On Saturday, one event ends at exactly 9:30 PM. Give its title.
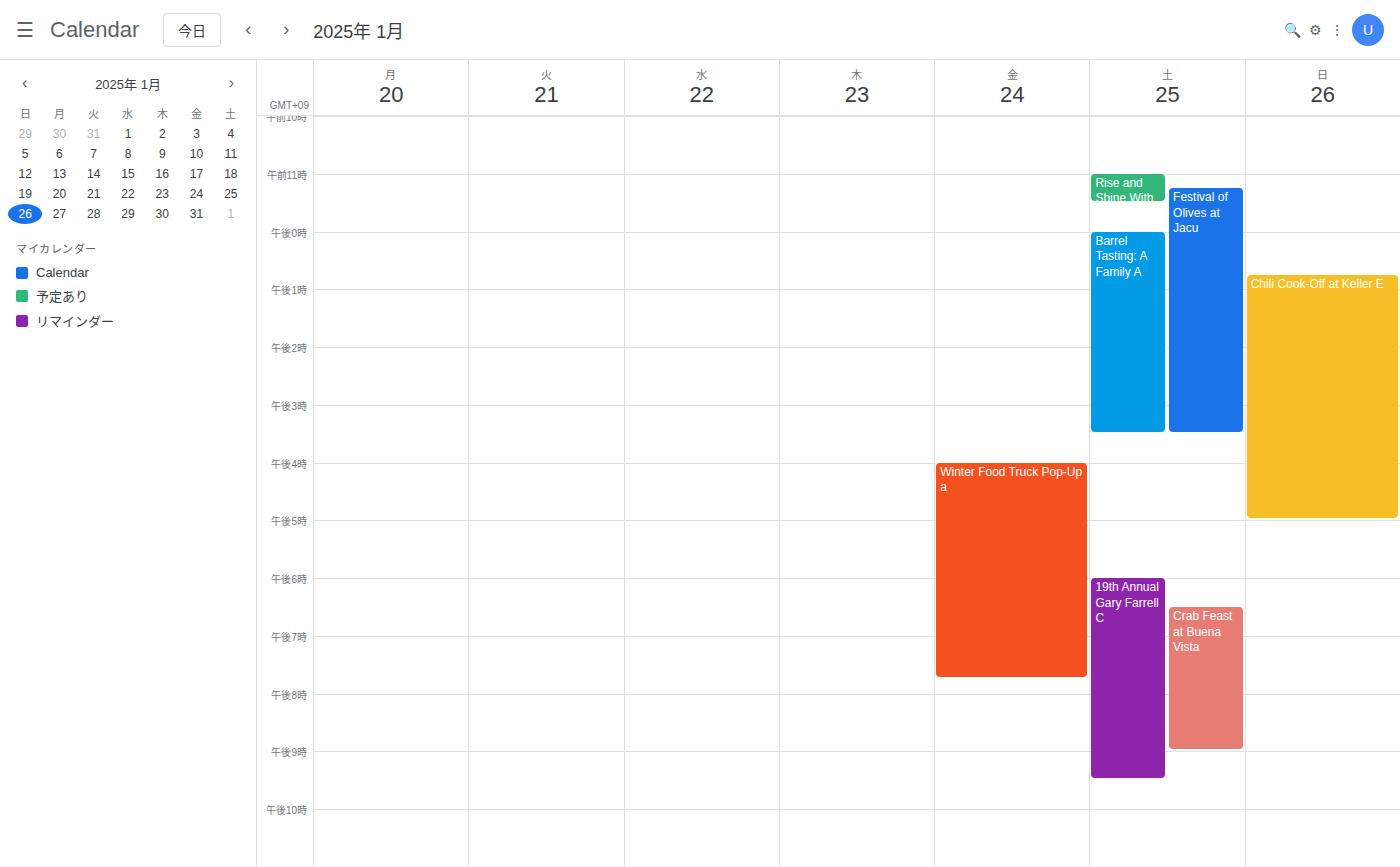
"19th Annual Gary Farrell C"